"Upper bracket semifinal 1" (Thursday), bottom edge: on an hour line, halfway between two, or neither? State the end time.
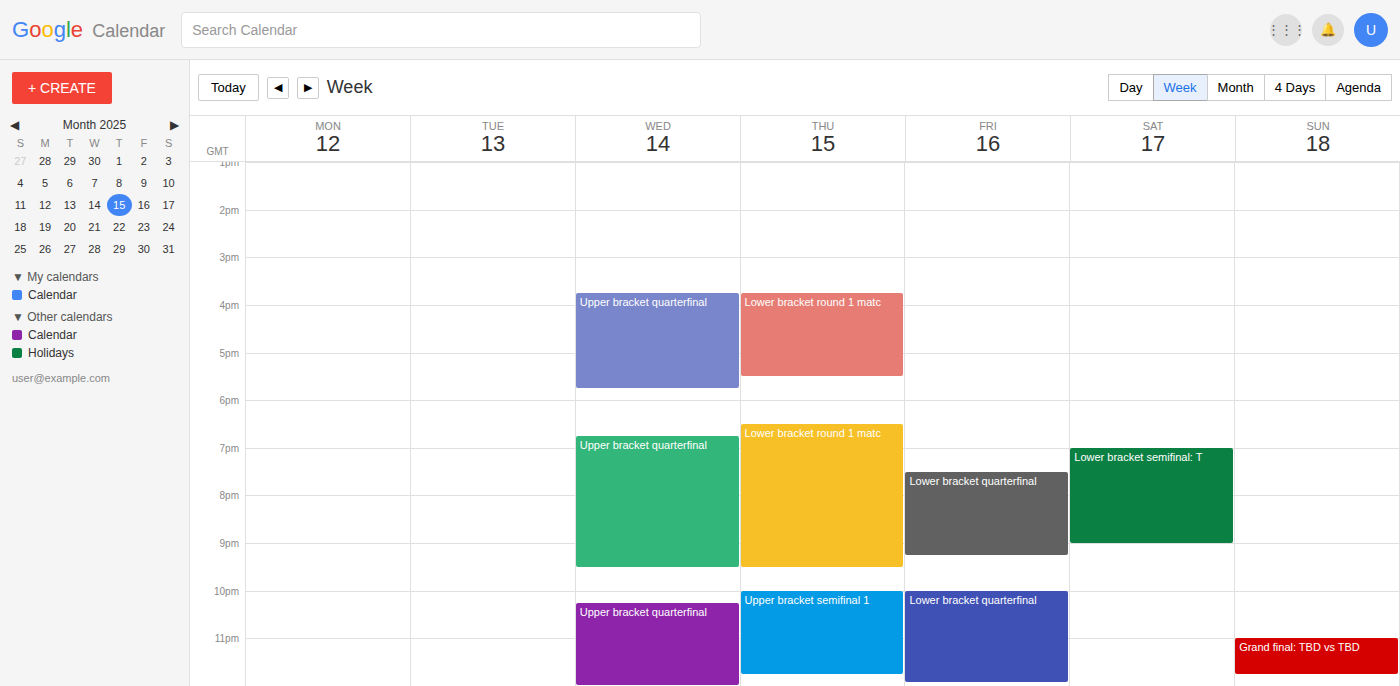
11:45 PM -- neither: three quarters of the way from the 11 PM line to the 12 AM line.